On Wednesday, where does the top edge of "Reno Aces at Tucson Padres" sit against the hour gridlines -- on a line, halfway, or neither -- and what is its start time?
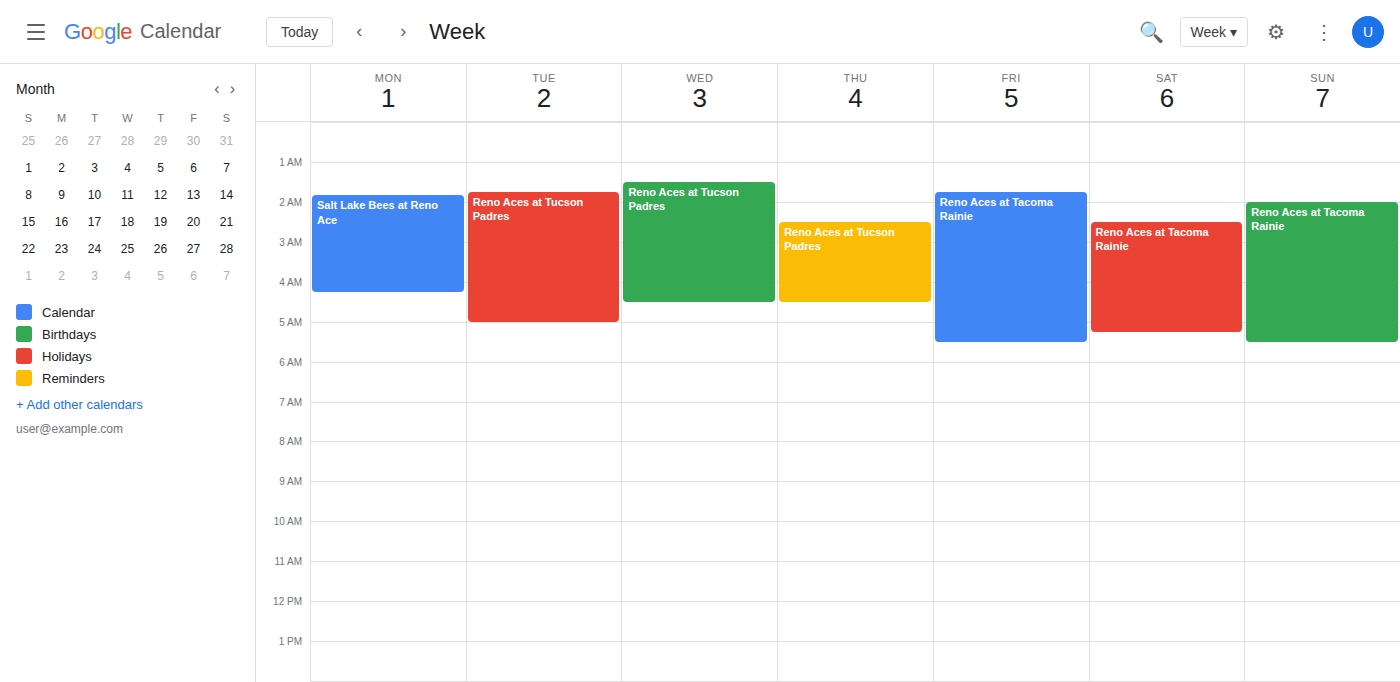
1:30 AM -- halfway between the 1 AM and 2 AM lines.